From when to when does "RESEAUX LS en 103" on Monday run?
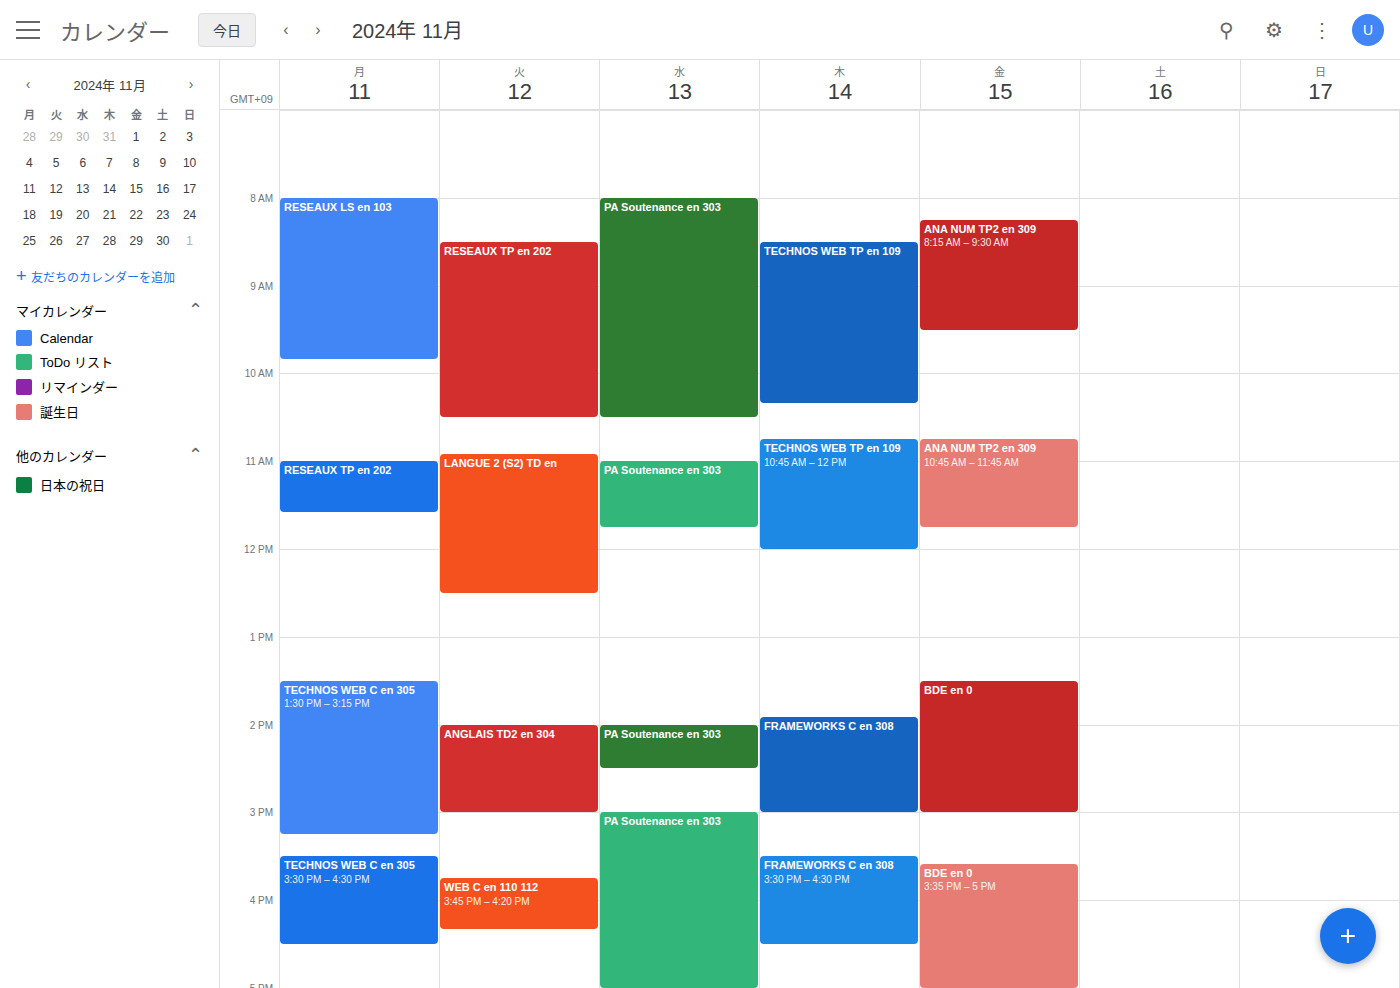
8:00 AM to 9:50 AM